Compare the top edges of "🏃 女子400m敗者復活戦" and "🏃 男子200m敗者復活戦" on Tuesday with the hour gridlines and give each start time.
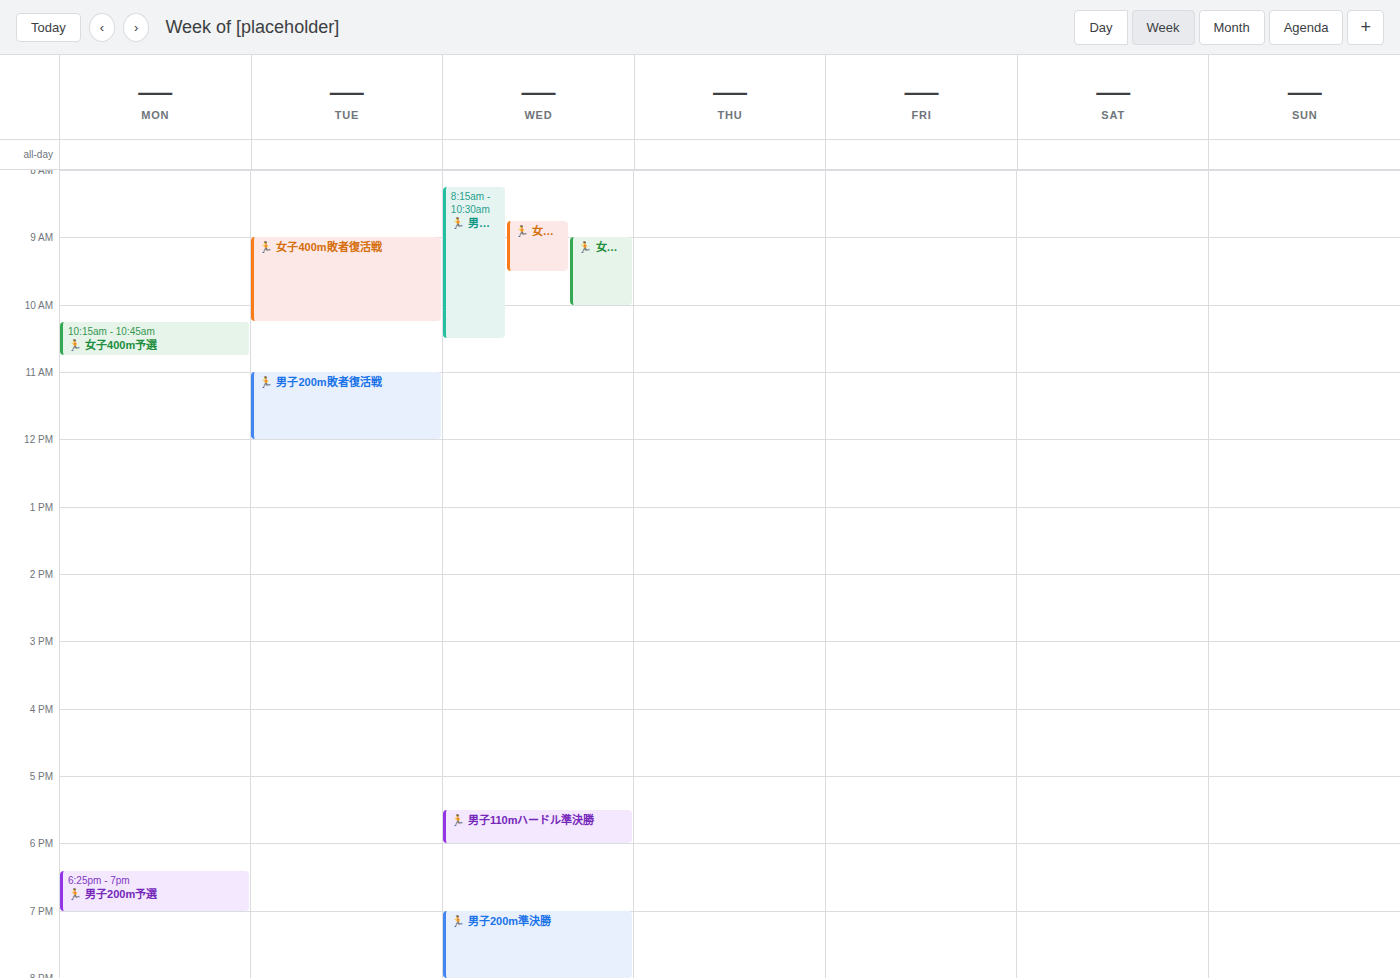
"🏃 女子400m敗者復活戦": 9:00 AM, exactly on the 9 AM line. "🏃 男子200m敗者復活戦": 11:00 AM, exactly on the 11 AM line.